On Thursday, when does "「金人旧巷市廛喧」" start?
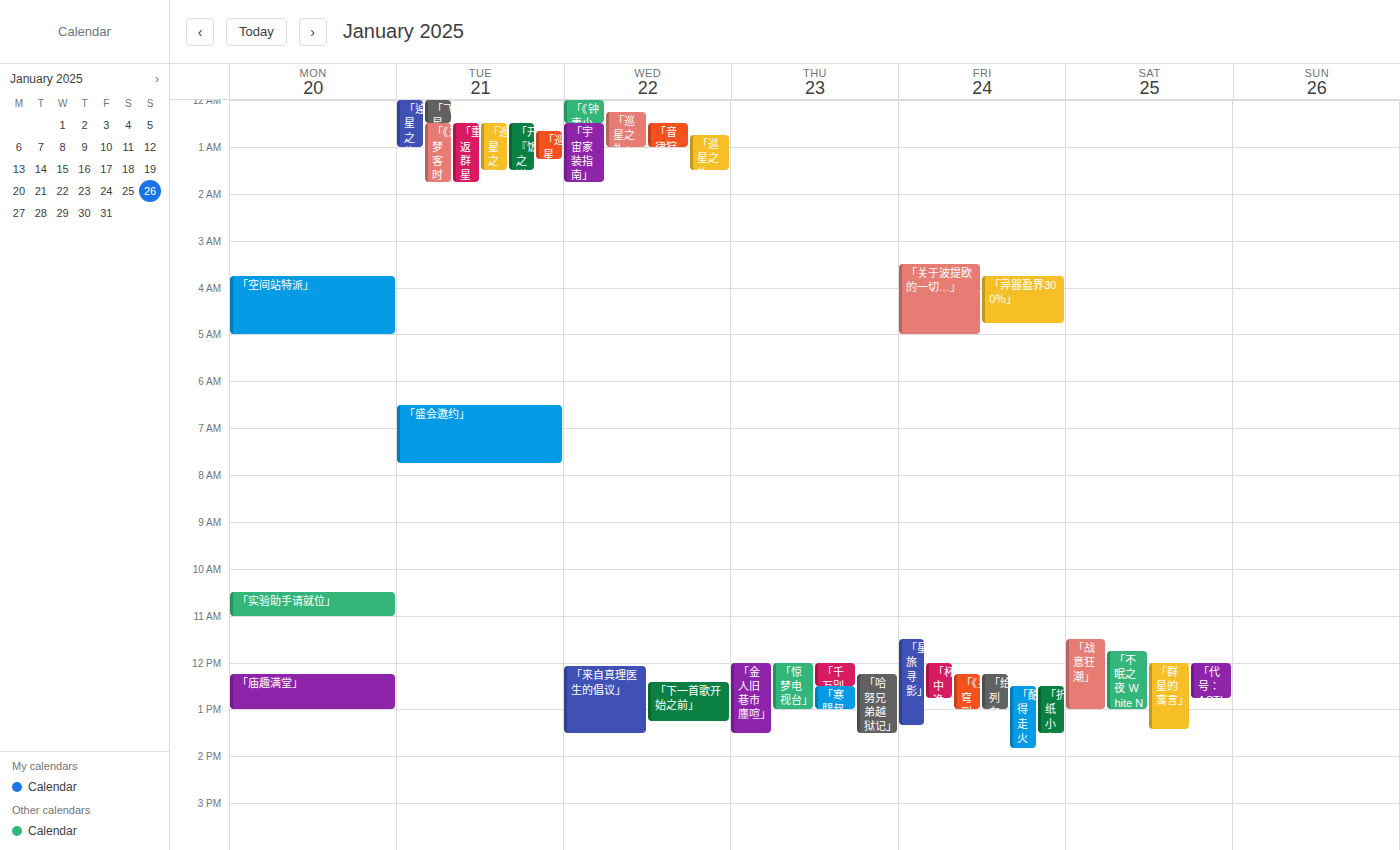
12:00 PM